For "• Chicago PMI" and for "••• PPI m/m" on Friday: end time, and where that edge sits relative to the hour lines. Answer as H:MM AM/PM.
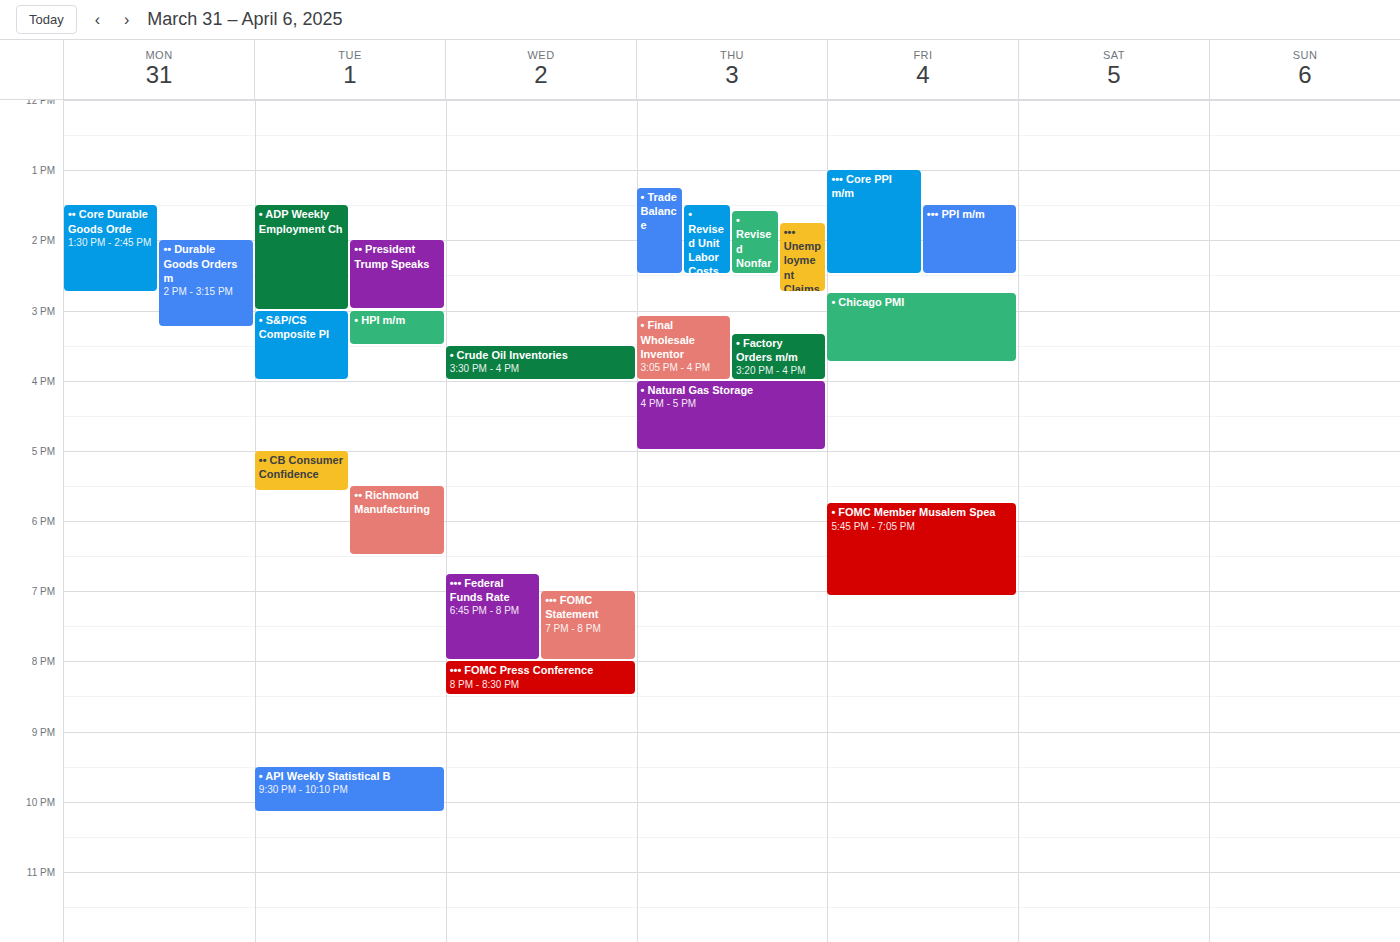
"• Chicago PMI": 3:45 PM, neither: three quarters of the way from the 3 PM line to the 4 PM line. "••• PPI m/m": 2:30 PM, halfway between the 2 PM and 3 PM lines.